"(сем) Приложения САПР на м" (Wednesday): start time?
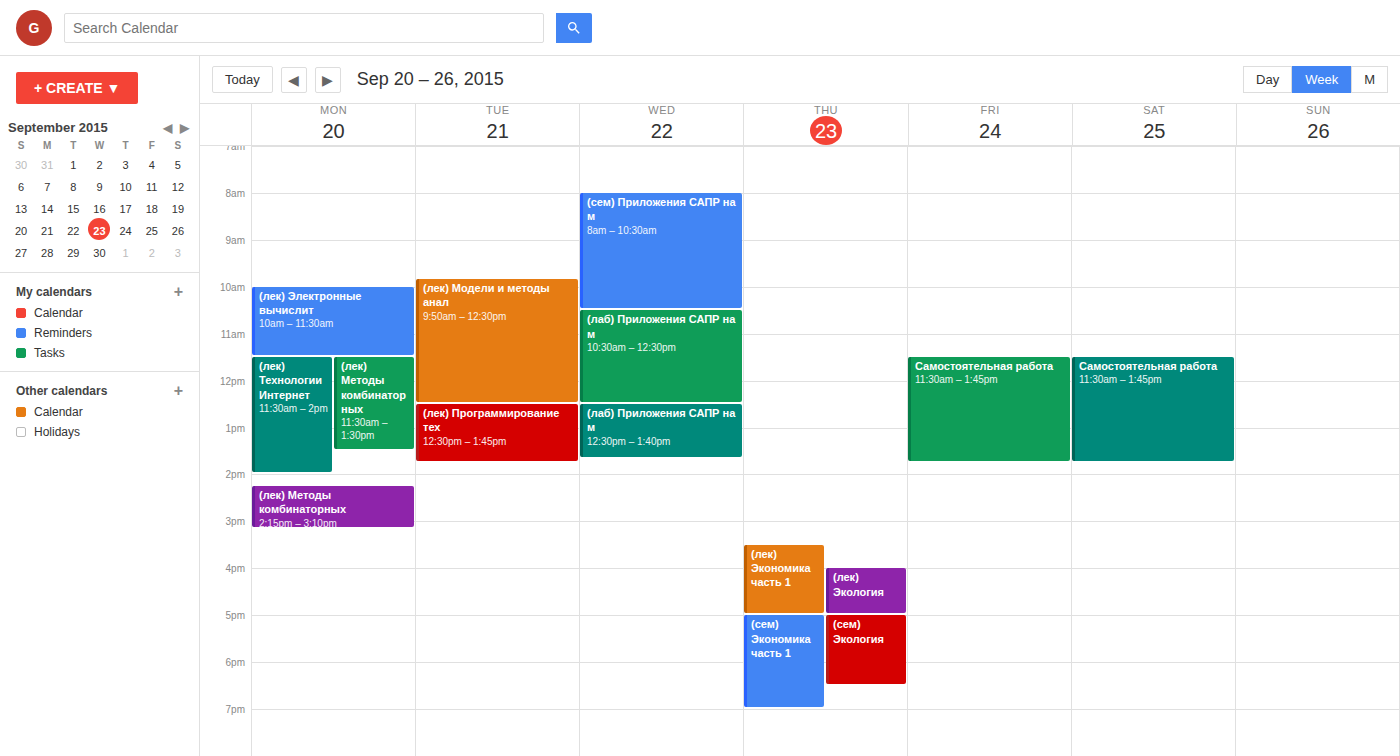
8:00 AM